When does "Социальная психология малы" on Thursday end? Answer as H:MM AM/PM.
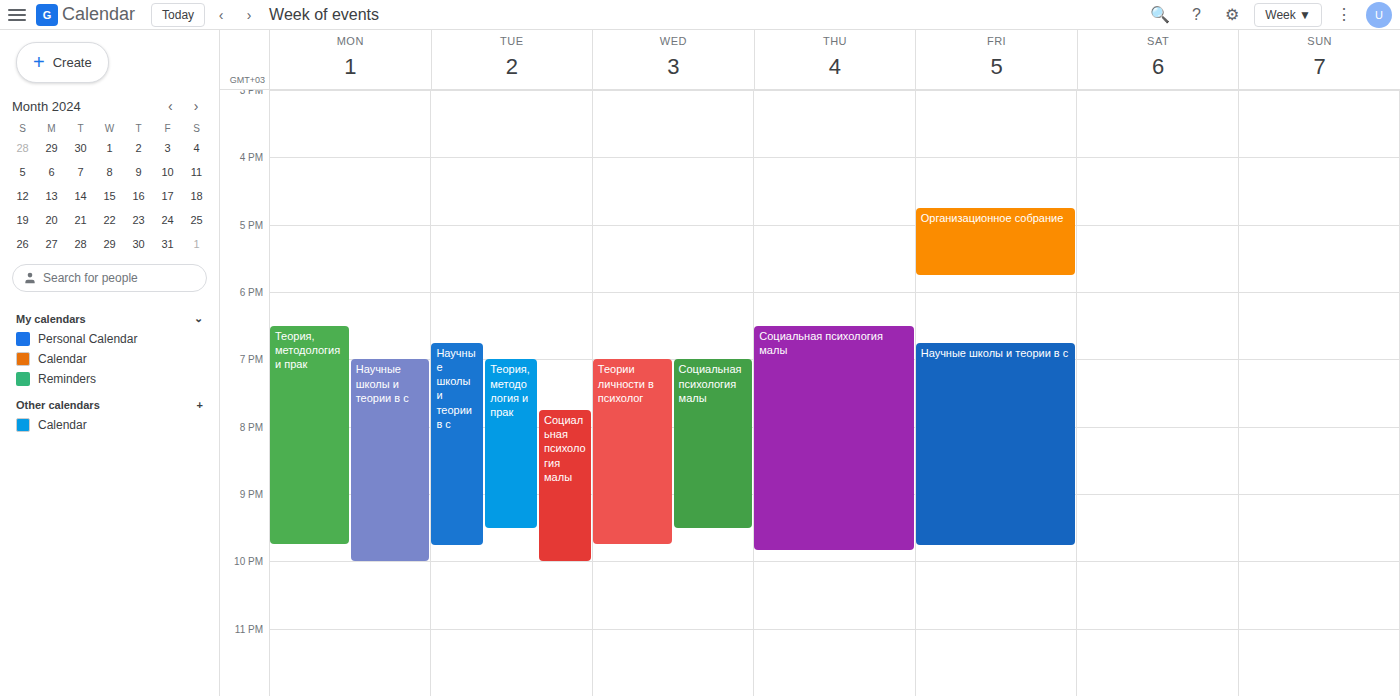
9:50 PM